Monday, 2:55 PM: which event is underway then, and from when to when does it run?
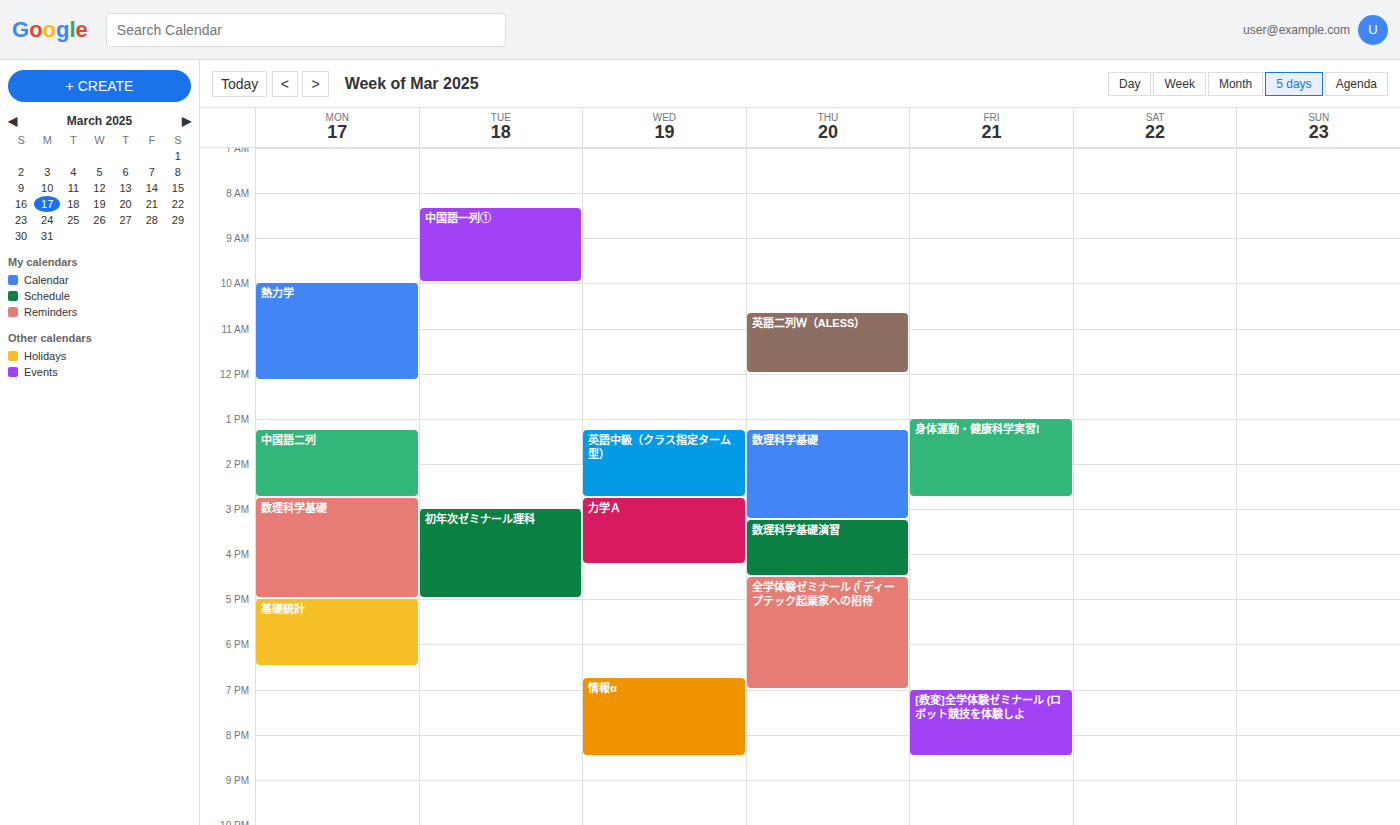
"数理科学基礎", 2:45 PM to 5:00 PM